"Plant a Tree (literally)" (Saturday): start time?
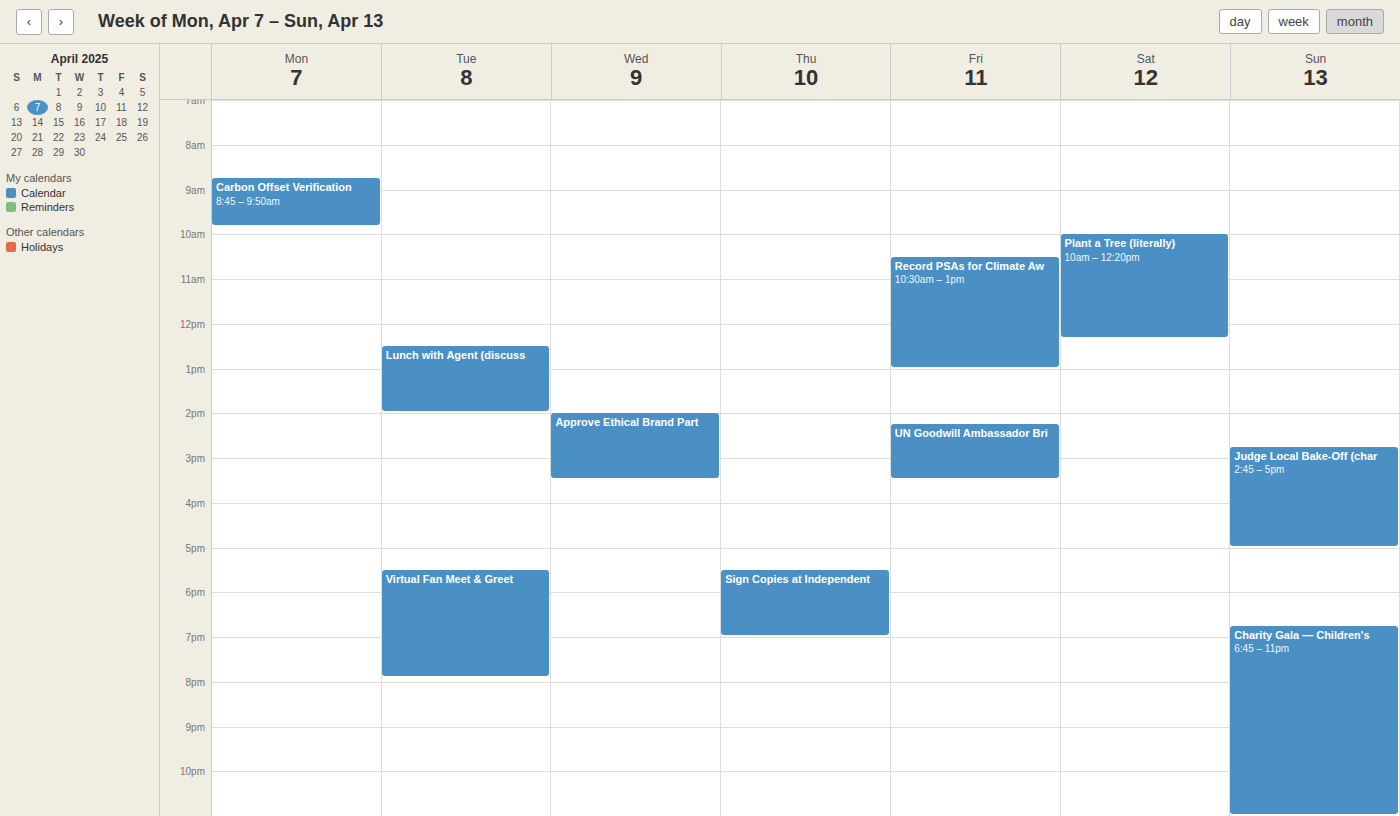
10:00 AM